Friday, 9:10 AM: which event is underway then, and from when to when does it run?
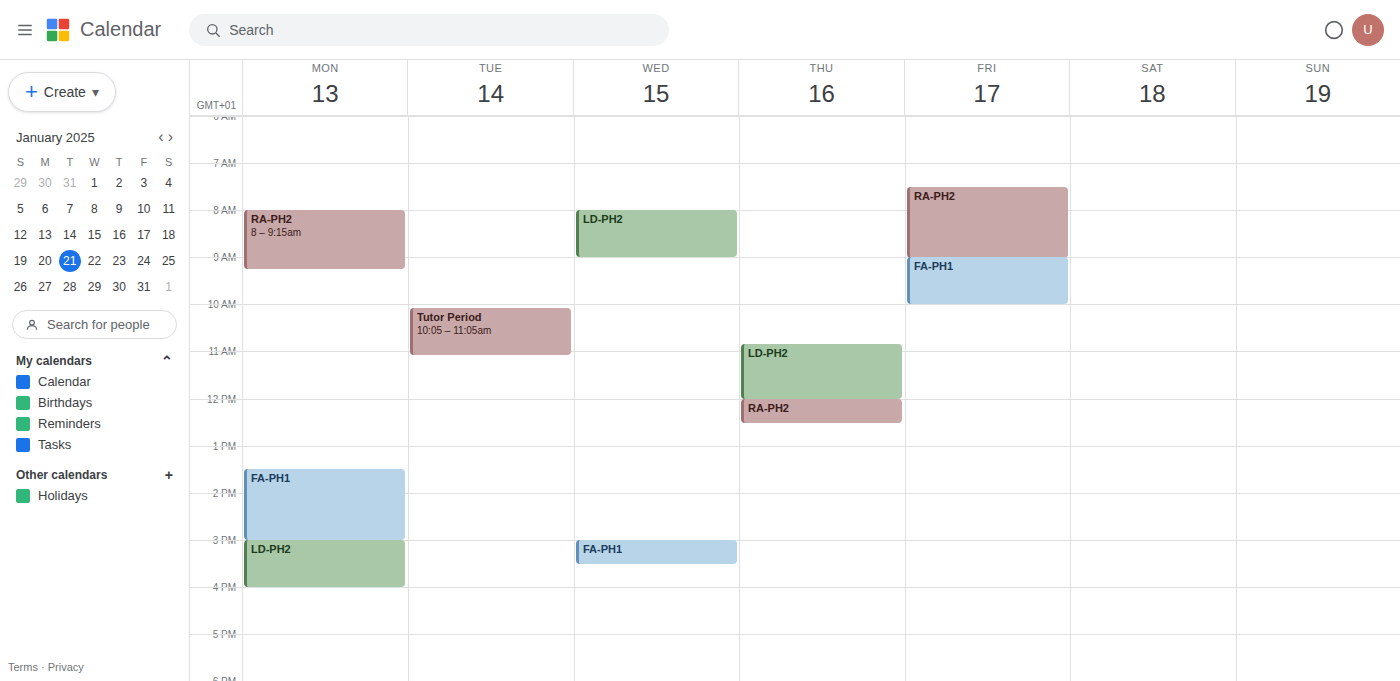
"FA-PH1", 9:00 AM to 10:00 AM